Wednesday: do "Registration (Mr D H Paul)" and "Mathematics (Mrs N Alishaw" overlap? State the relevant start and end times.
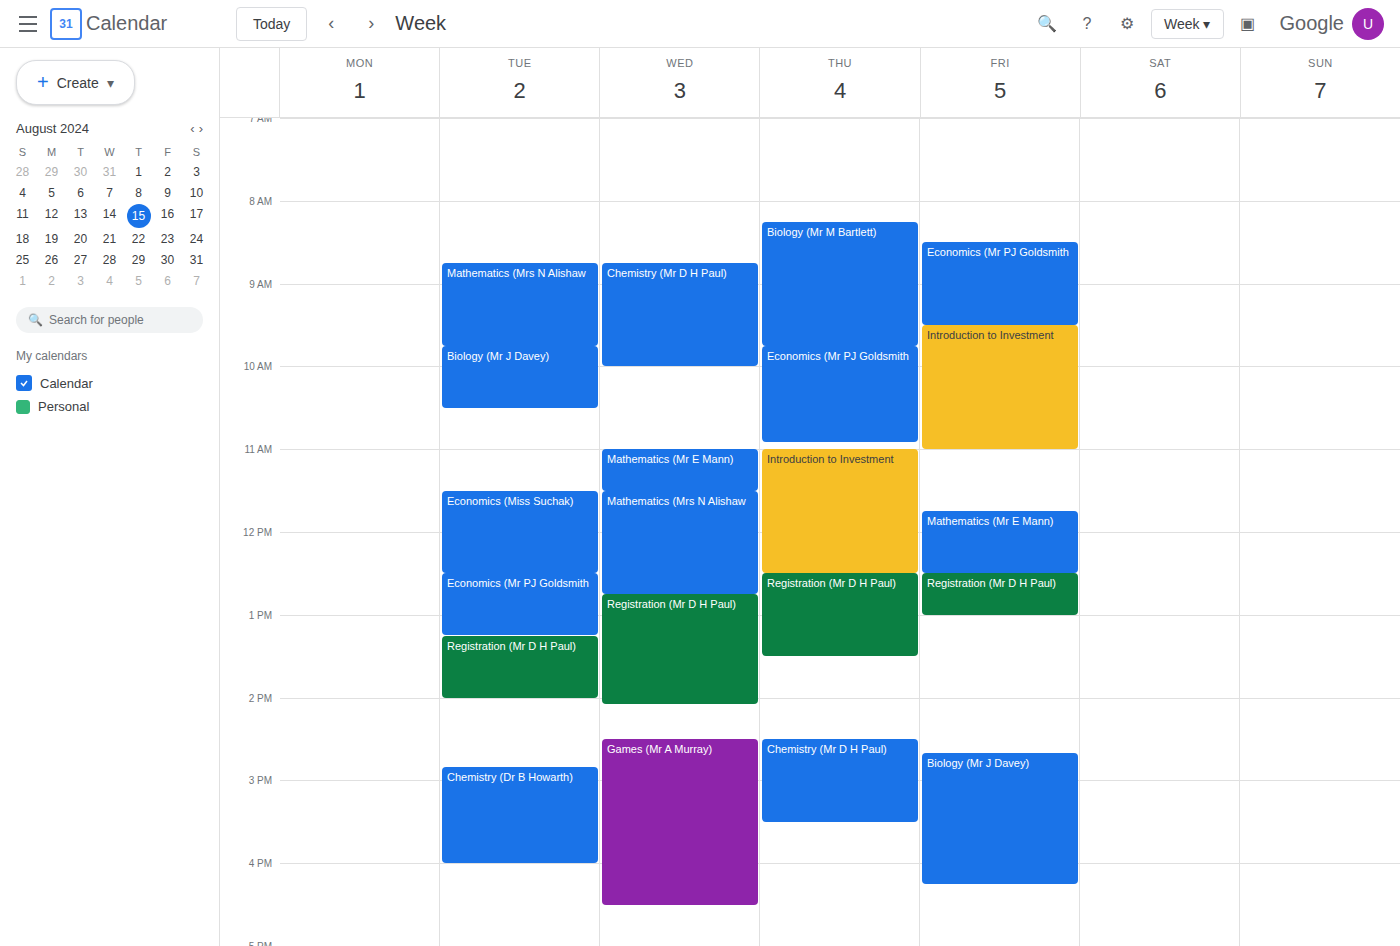
"Mathematics (Mrs N Alishaw" ends at 12:45 PM, exactly when "Registration (Mr D H Paul)" starts -- they touch but do not overlap.